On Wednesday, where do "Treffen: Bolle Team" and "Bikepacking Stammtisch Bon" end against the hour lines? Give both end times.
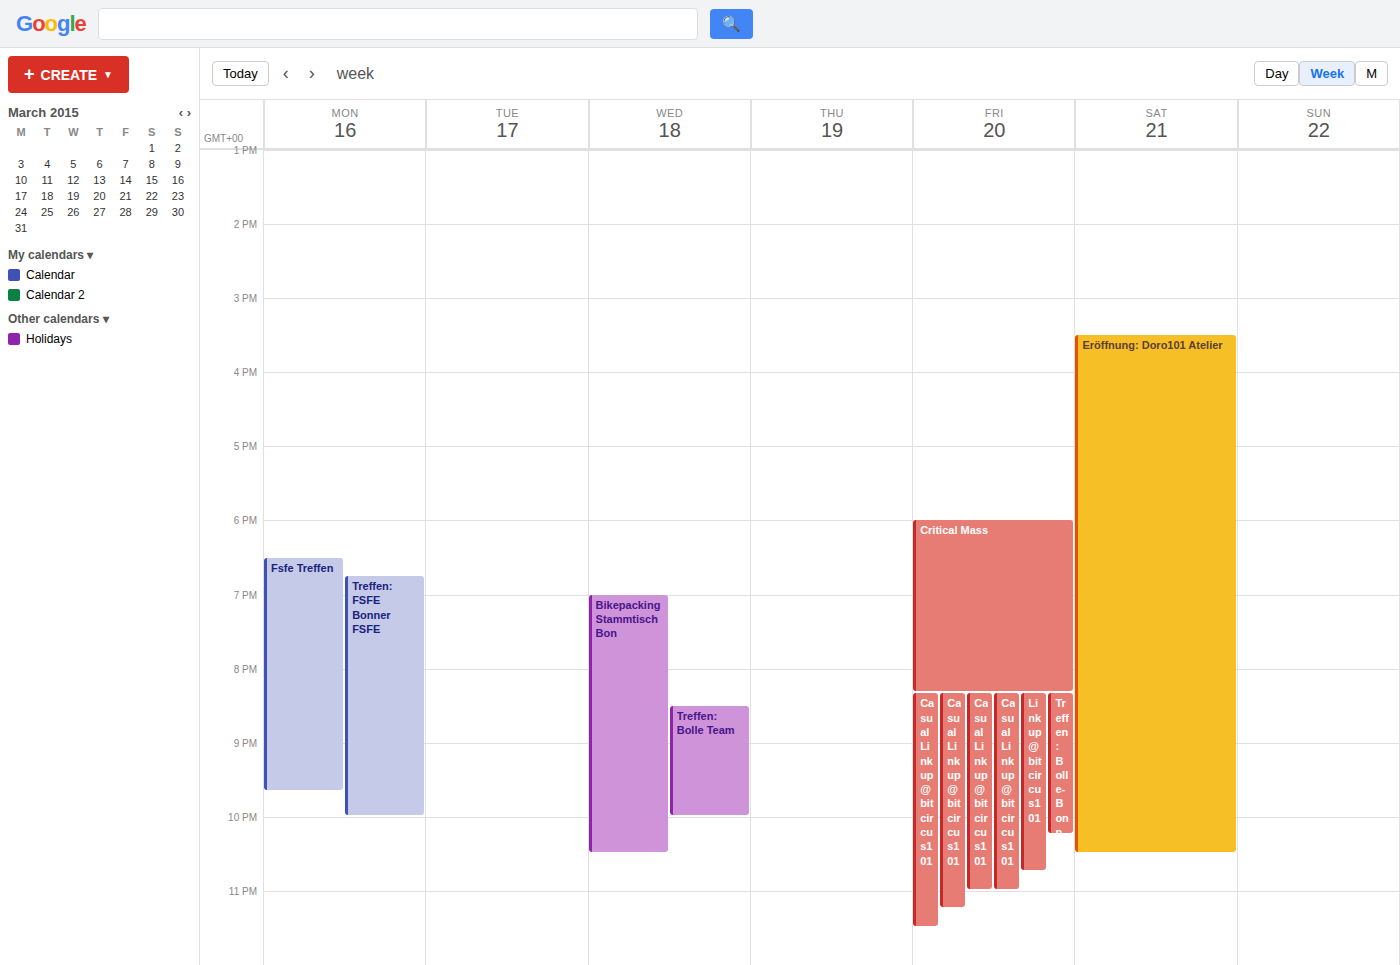
"Treffen: Bolle Team": 10:00 PM, exactly on the 10 PM line. "Bikepacking Stammtisch Bon": 10:30 PM, halfway between the 10 PM and 11 PM lines.